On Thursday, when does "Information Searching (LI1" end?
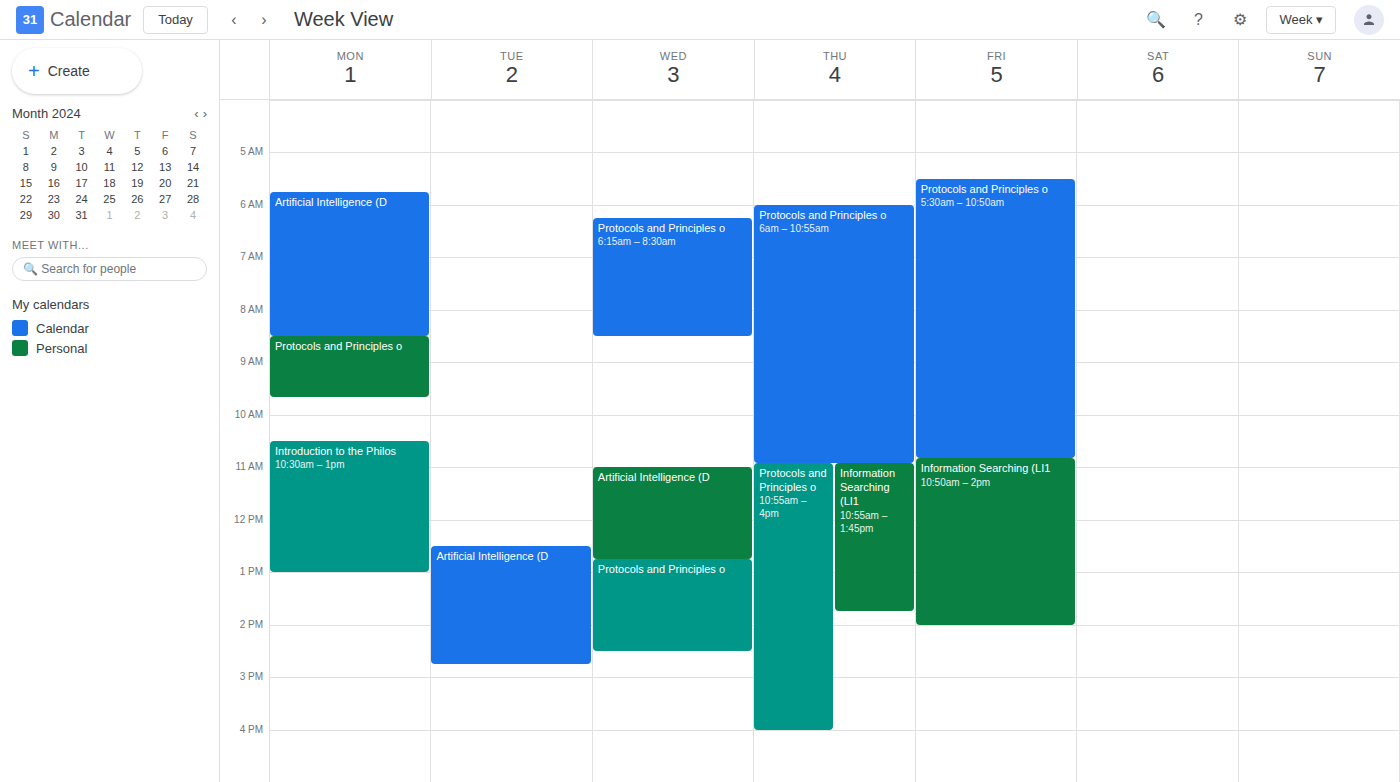
1:45 PM